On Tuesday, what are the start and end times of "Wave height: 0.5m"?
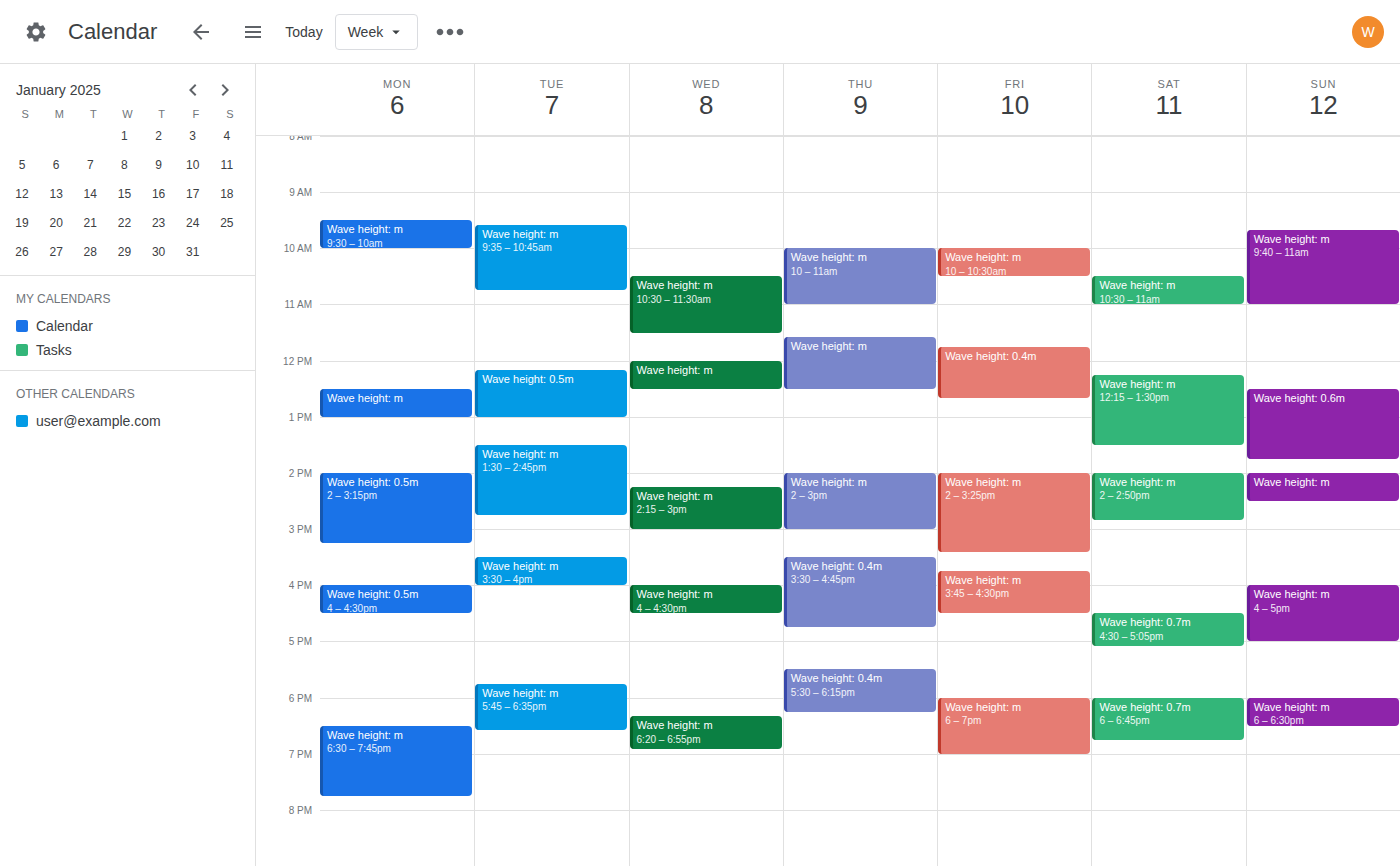
12:10 PM to 1:00 PM